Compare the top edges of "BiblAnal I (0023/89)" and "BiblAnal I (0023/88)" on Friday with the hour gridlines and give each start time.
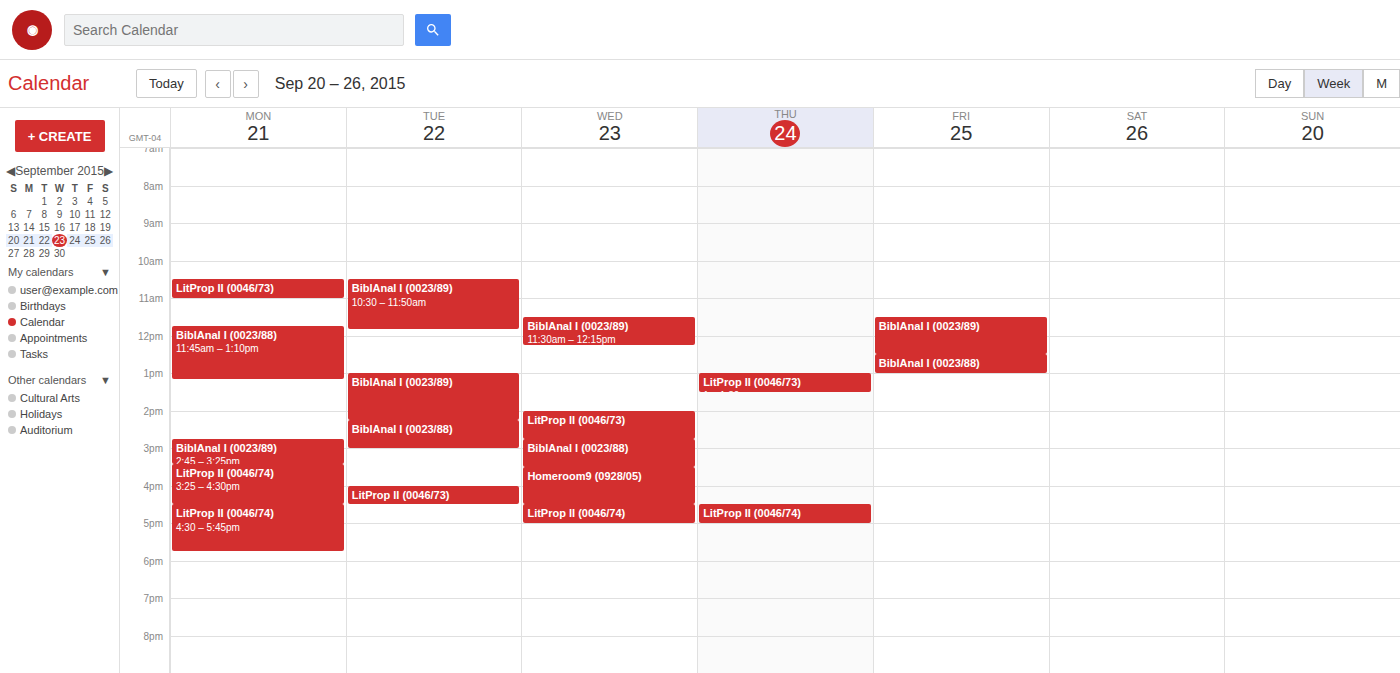
"BiblAnal I (0023/89)": 11:30 AM, halfway between the 11 AM and 12 PM lines. "BiblAnal I (0023/88)": 12:30 PM, halfway between the 12 PM and 1 PM lines.